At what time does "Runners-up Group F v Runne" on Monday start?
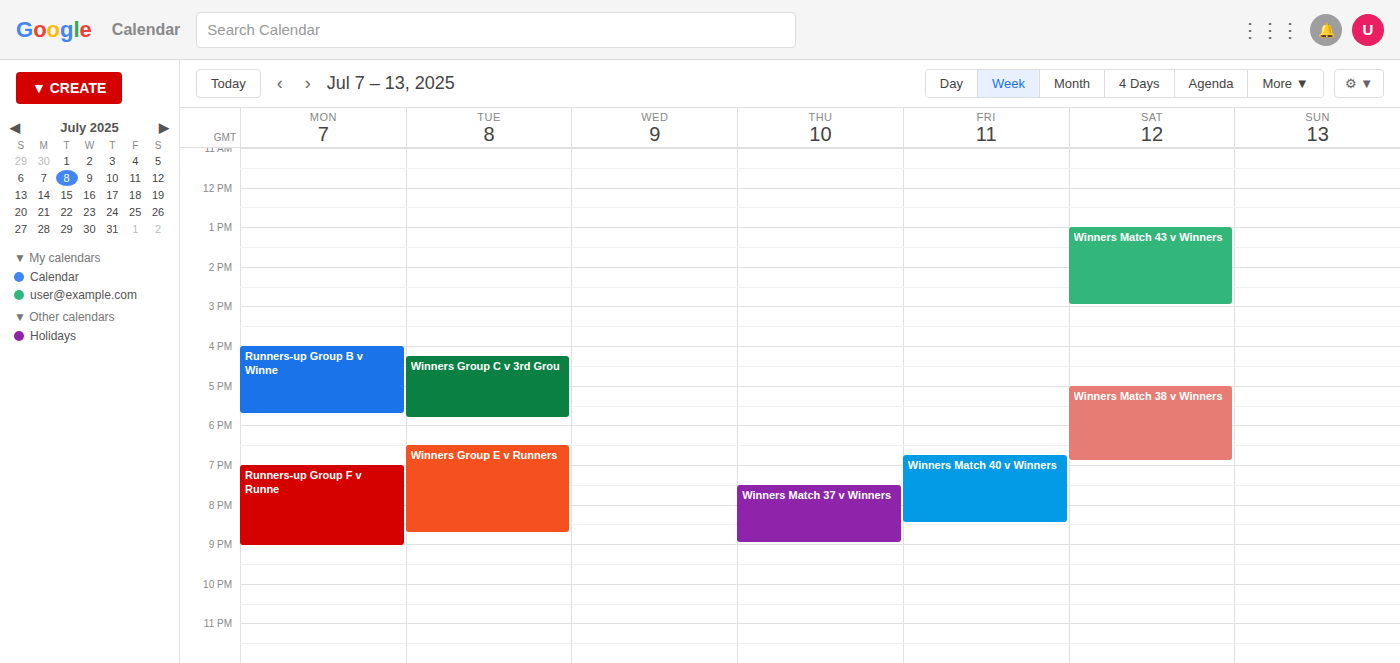
7:00 PM